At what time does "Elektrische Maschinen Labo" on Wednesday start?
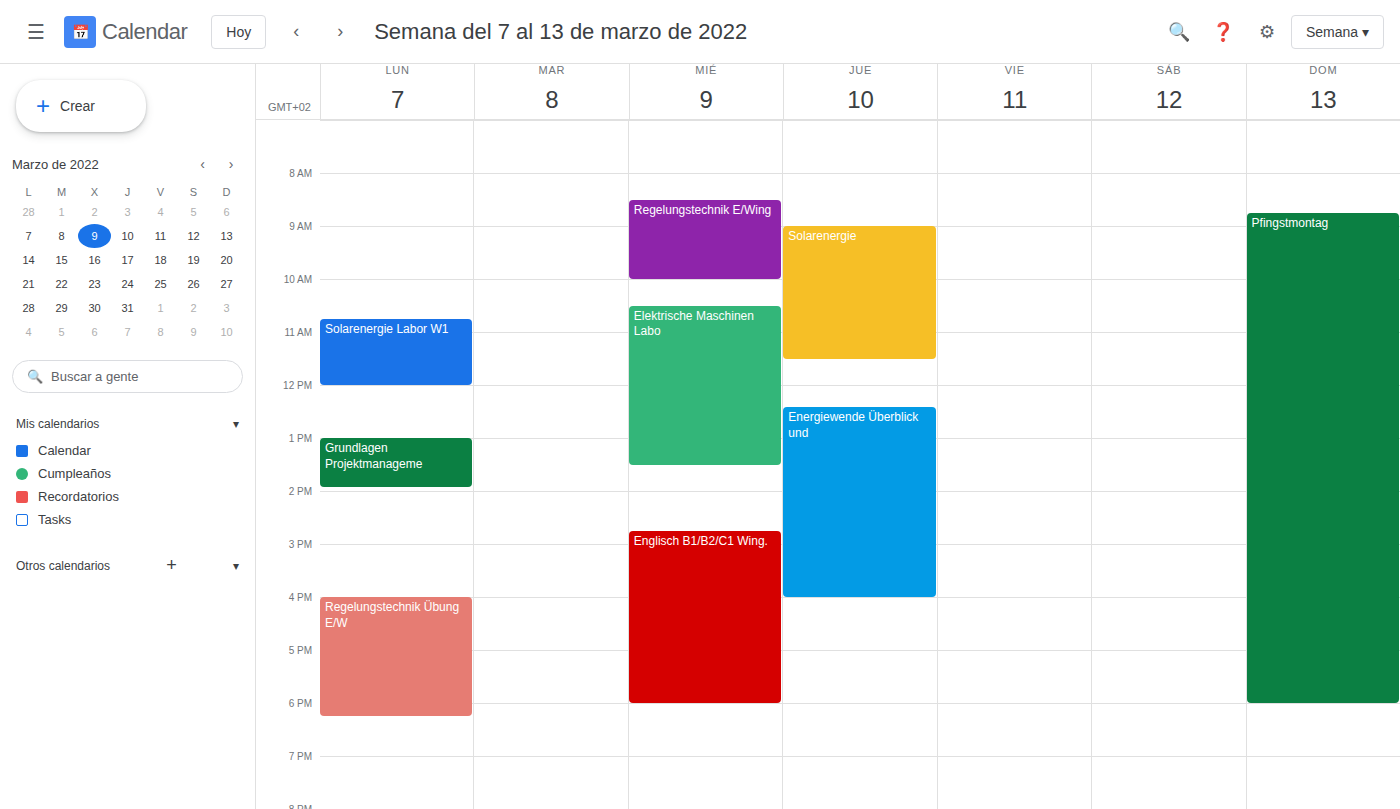
10:30 AM